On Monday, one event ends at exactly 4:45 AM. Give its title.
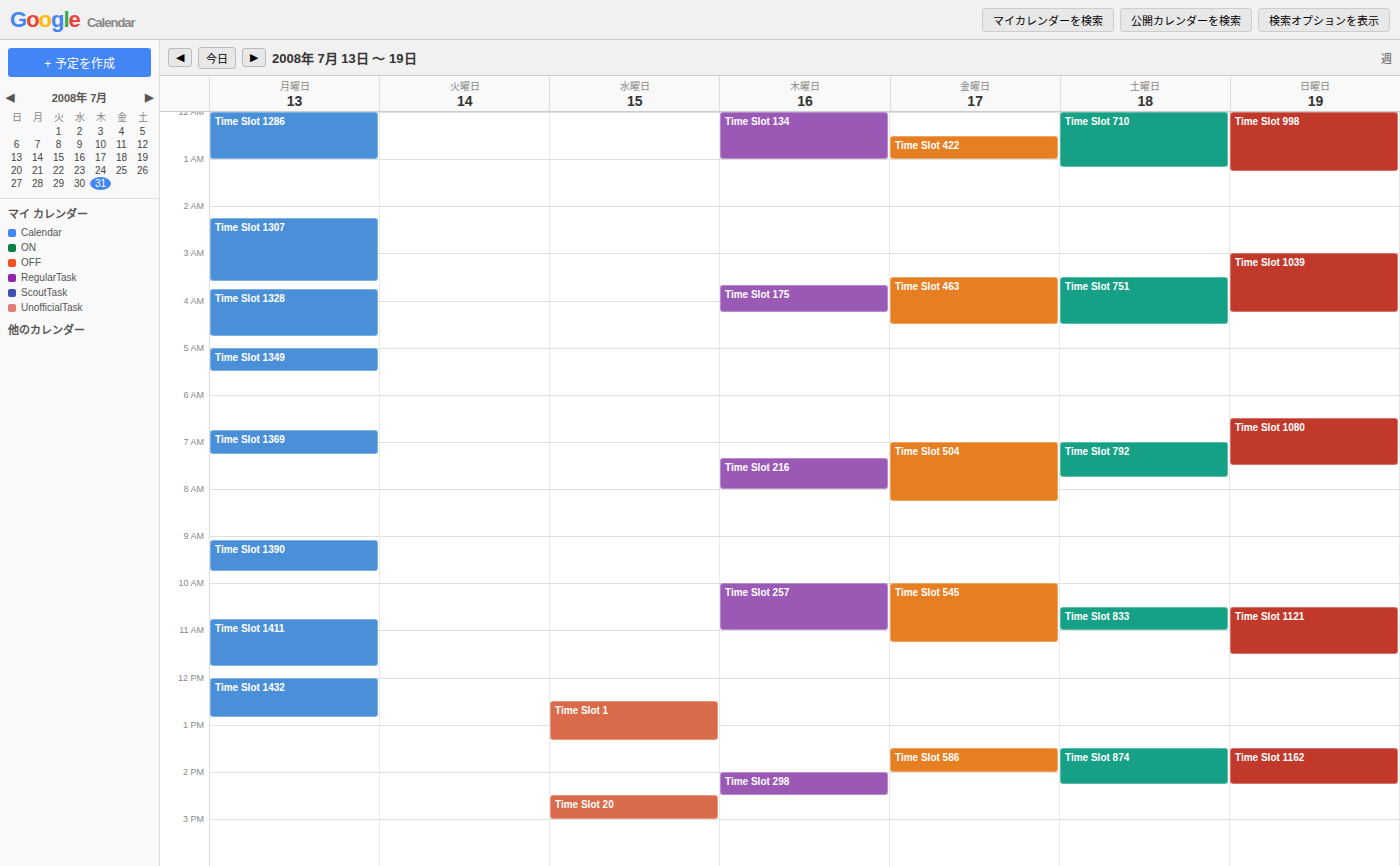
"Time Slot 1328"